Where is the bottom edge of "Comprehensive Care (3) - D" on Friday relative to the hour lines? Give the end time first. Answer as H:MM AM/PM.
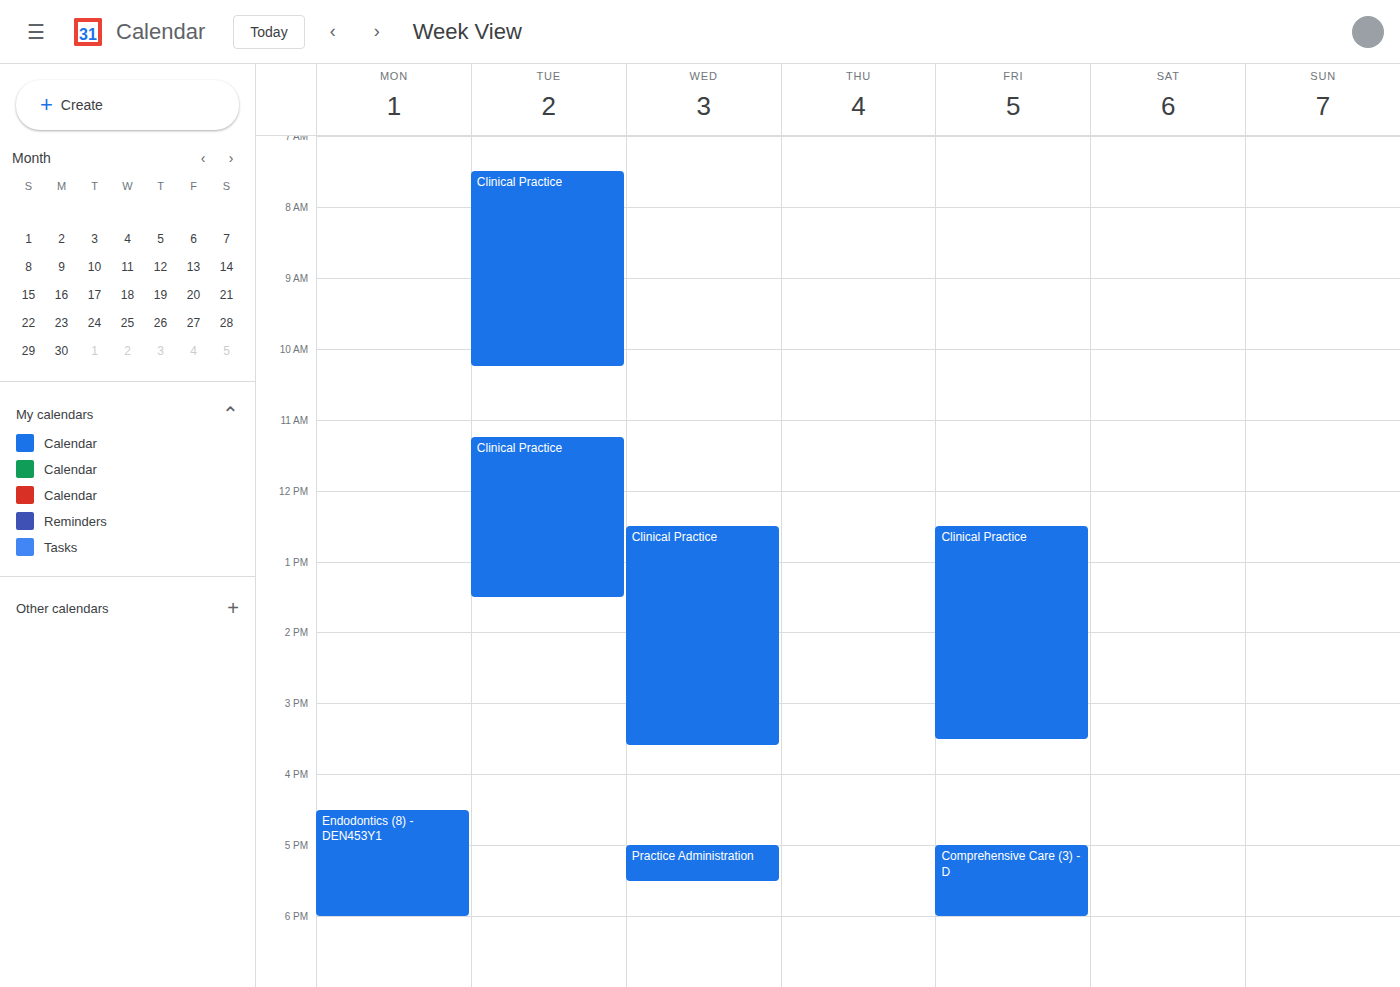
6:00 PM -- exactly on the 6 PM line.